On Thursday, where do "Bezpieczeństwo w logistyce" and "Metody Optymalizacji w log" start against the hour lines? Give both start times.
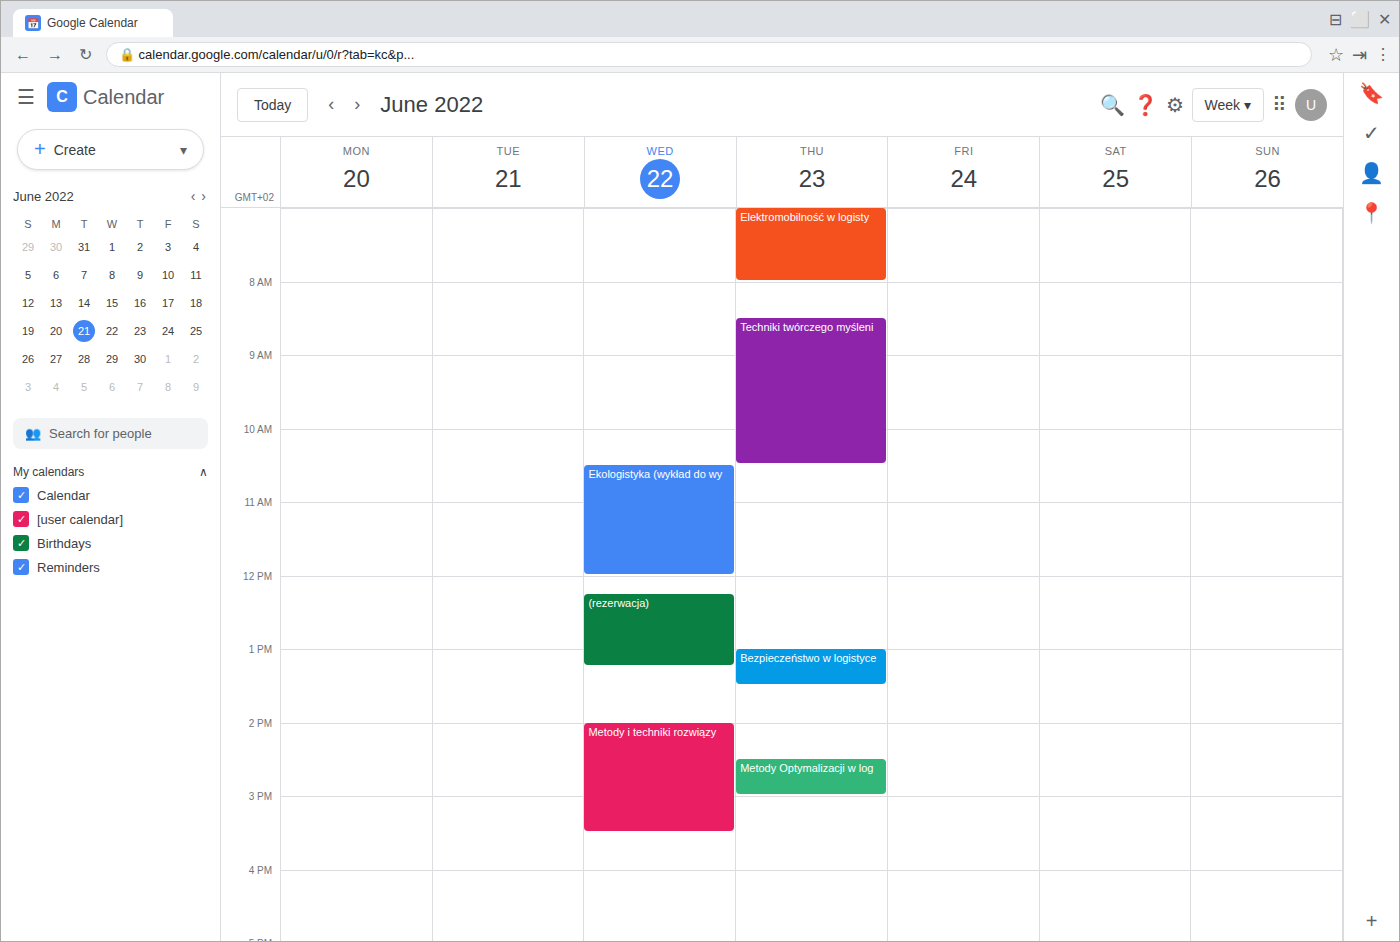
"Bezpieczeństwo w logistyce": 1:00 PM, exactly on the 1 PM line. "Metody Optymalizacji w log": 2:30 PM, halfway between the 2 PM and 3 PM lines.